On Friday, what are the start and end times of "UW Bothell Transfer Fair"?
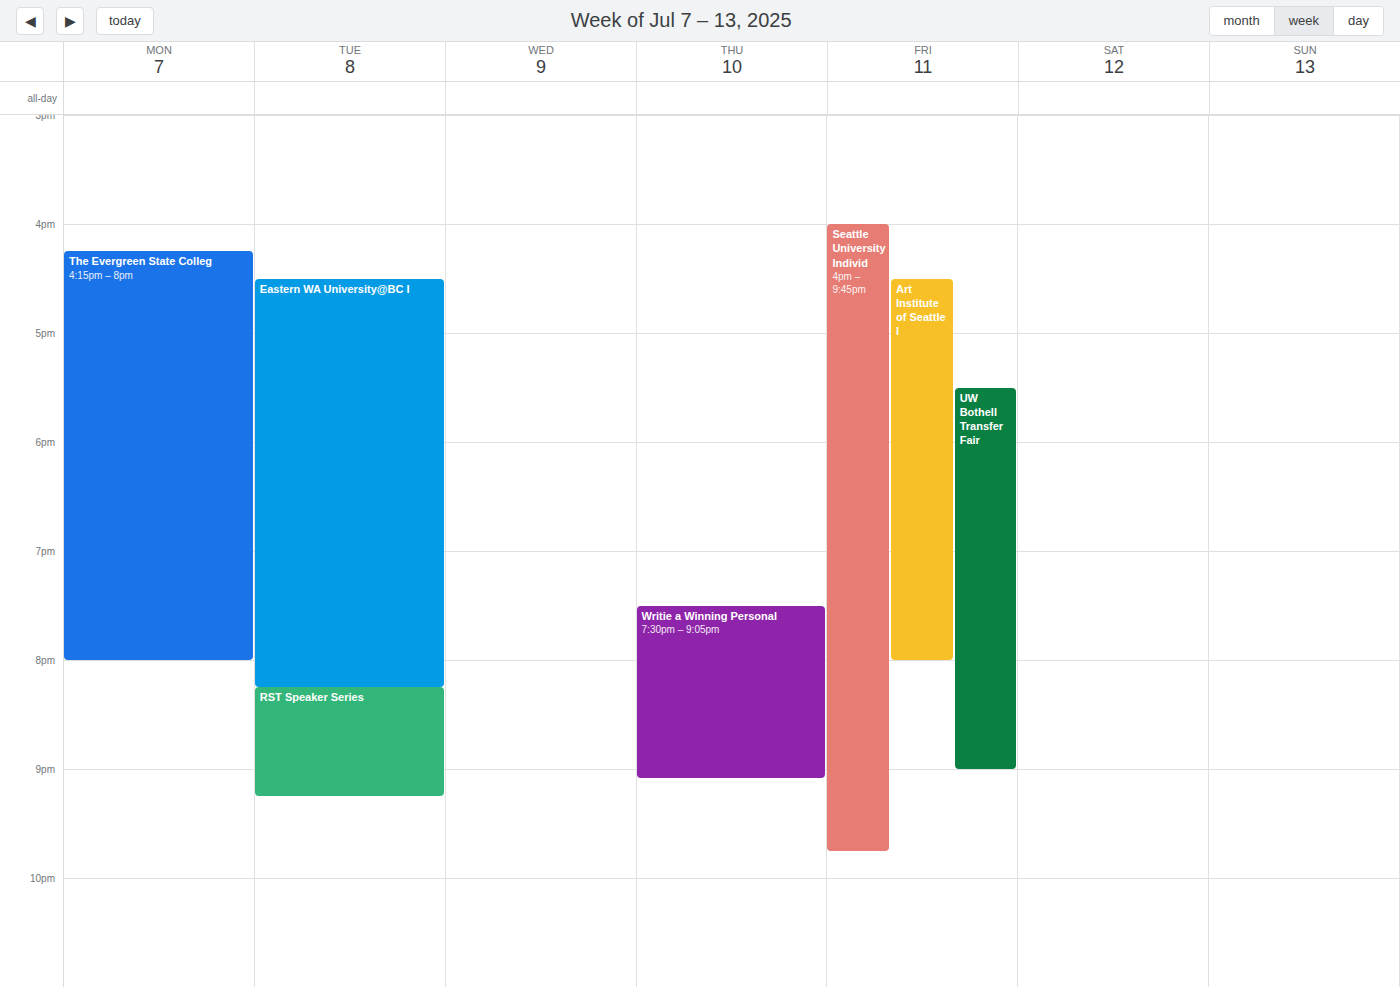
5:30 PM to 9:00 PM